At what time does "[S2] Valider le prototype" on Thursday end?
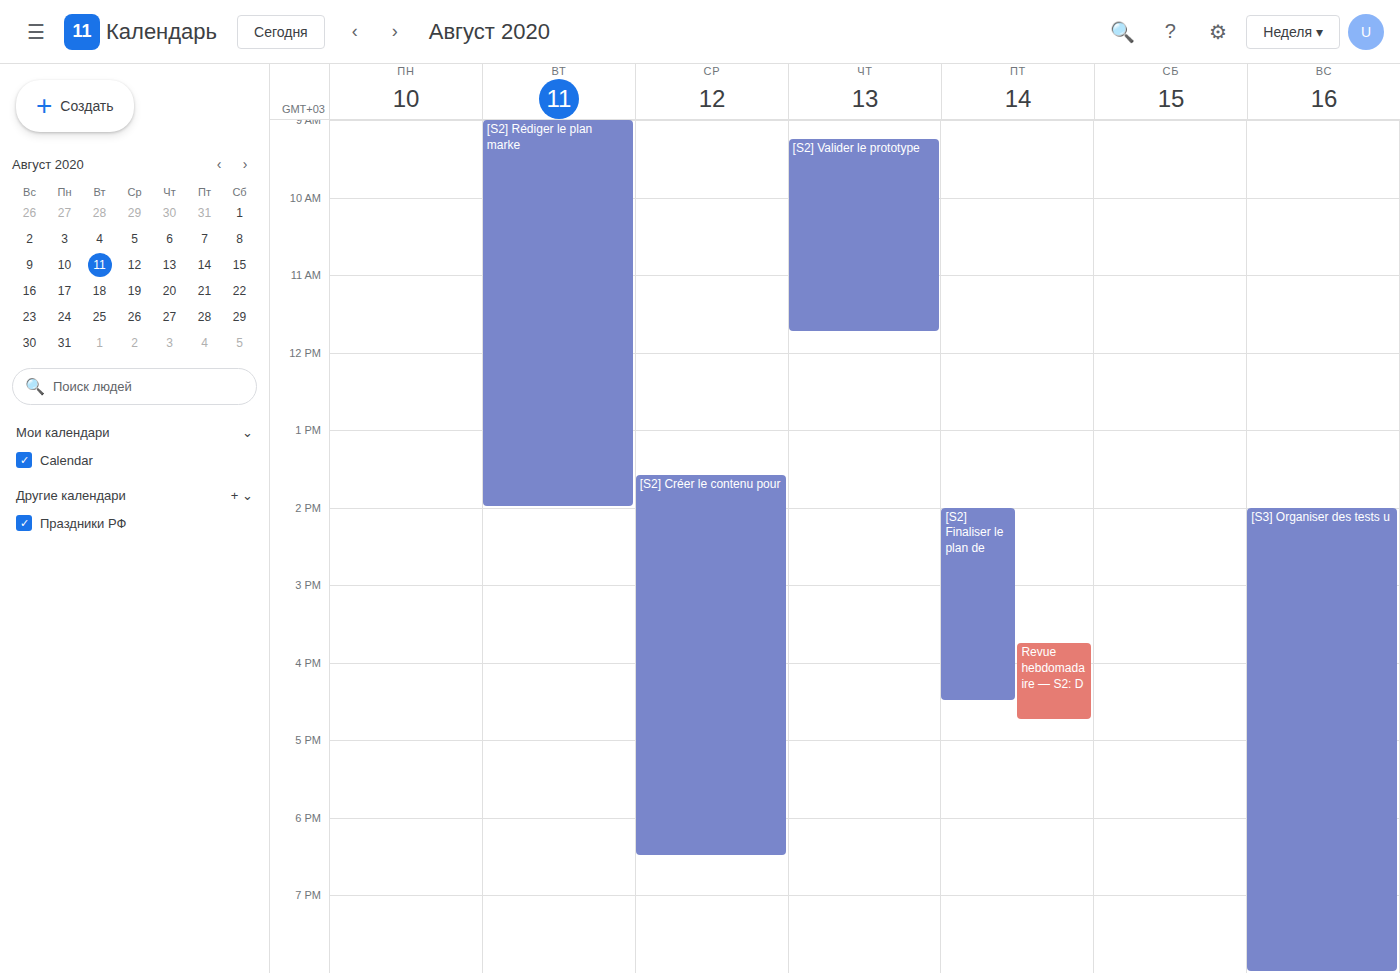
11:45 AM